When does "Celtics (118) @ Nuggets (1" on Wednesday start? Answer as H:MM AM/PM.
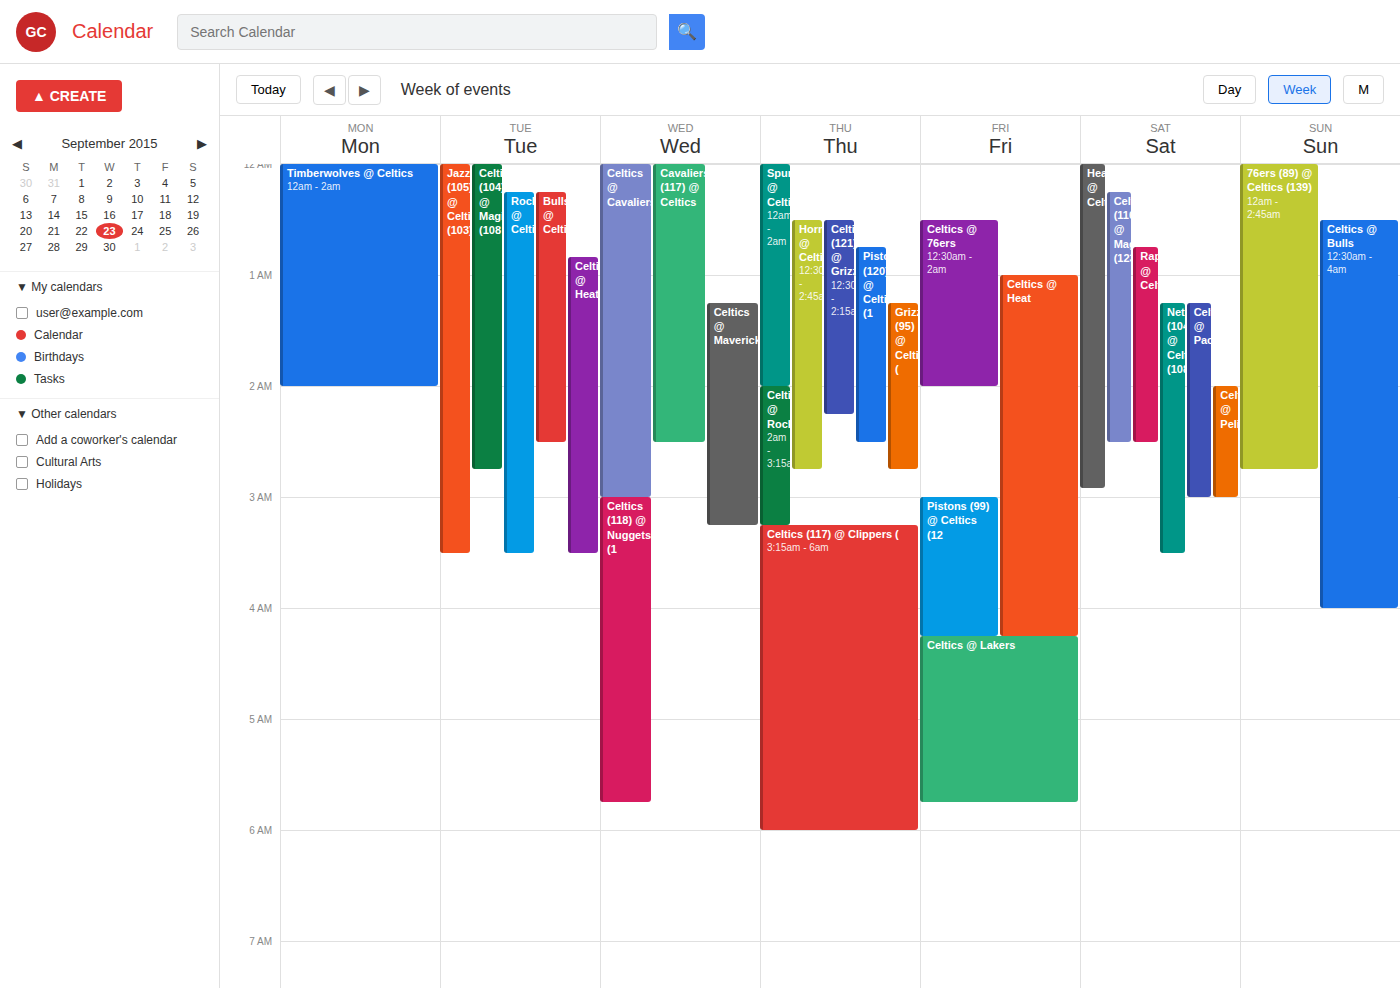
3:00 AM